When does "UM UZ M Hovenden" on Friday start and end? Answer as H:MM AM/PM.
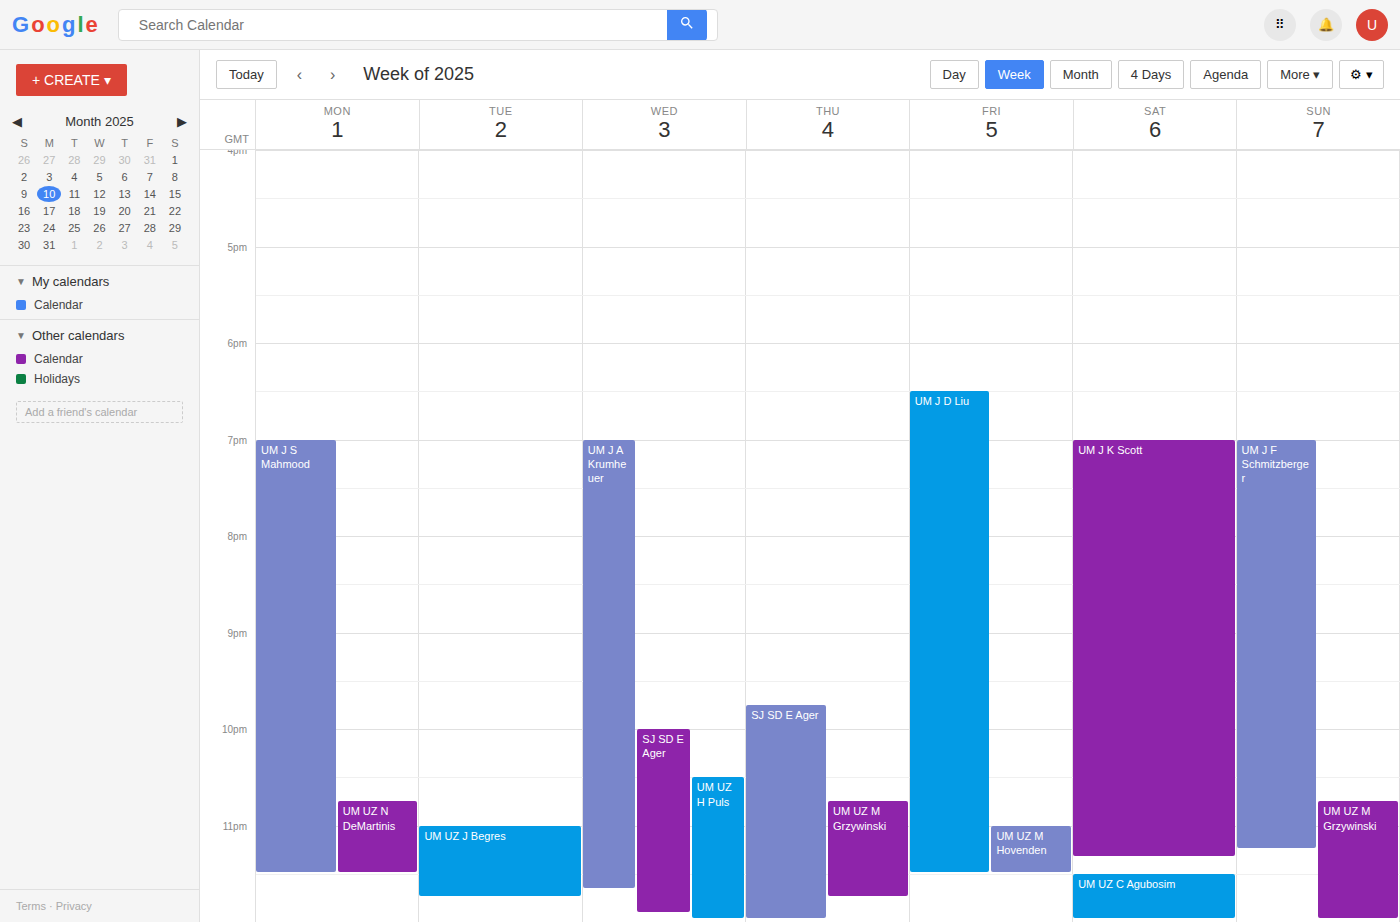
11:00 PM to 11:30 PM